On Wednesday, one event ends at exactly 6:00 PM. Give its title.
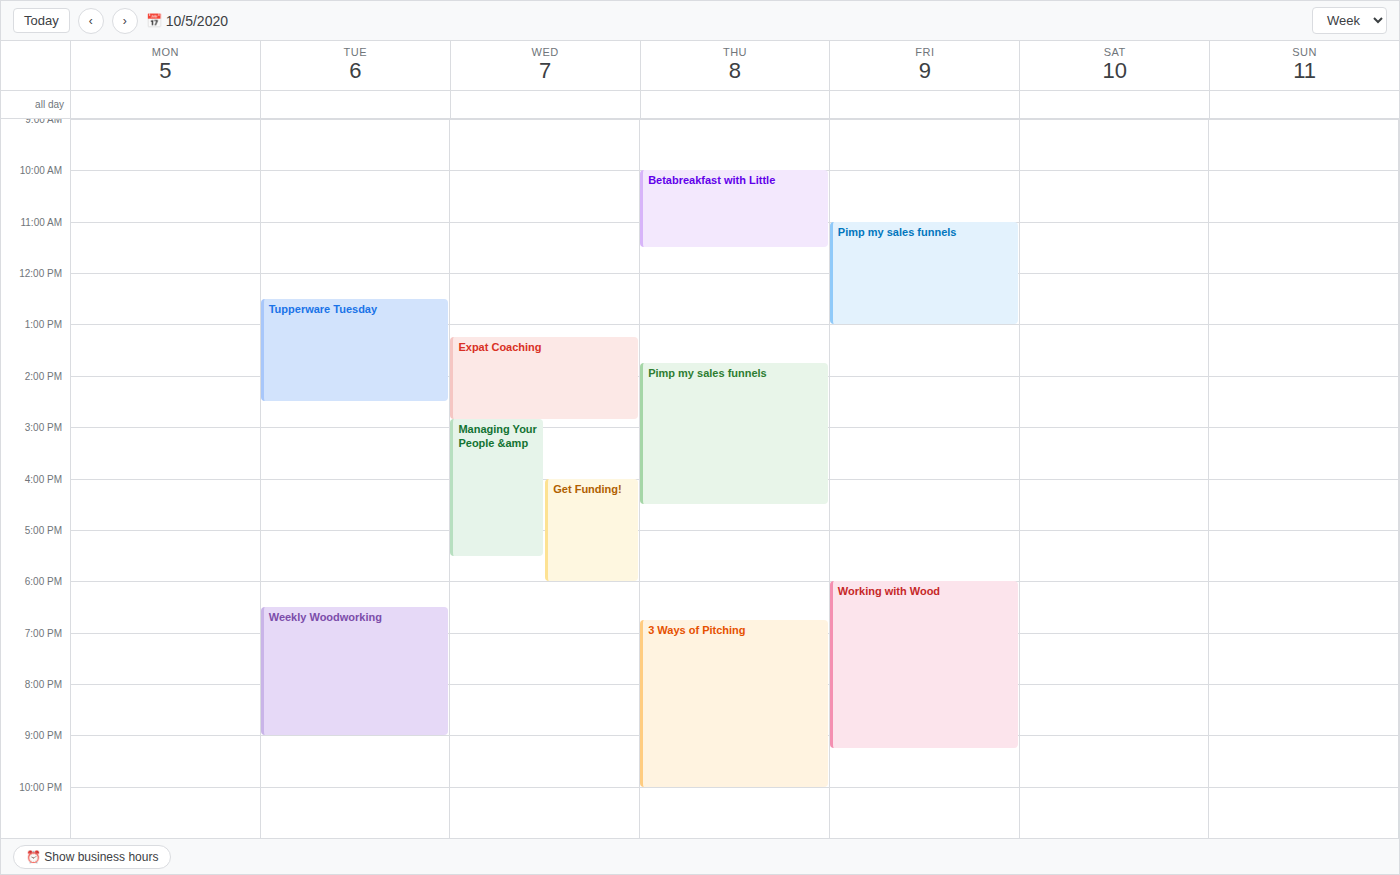
"Get Funding!"